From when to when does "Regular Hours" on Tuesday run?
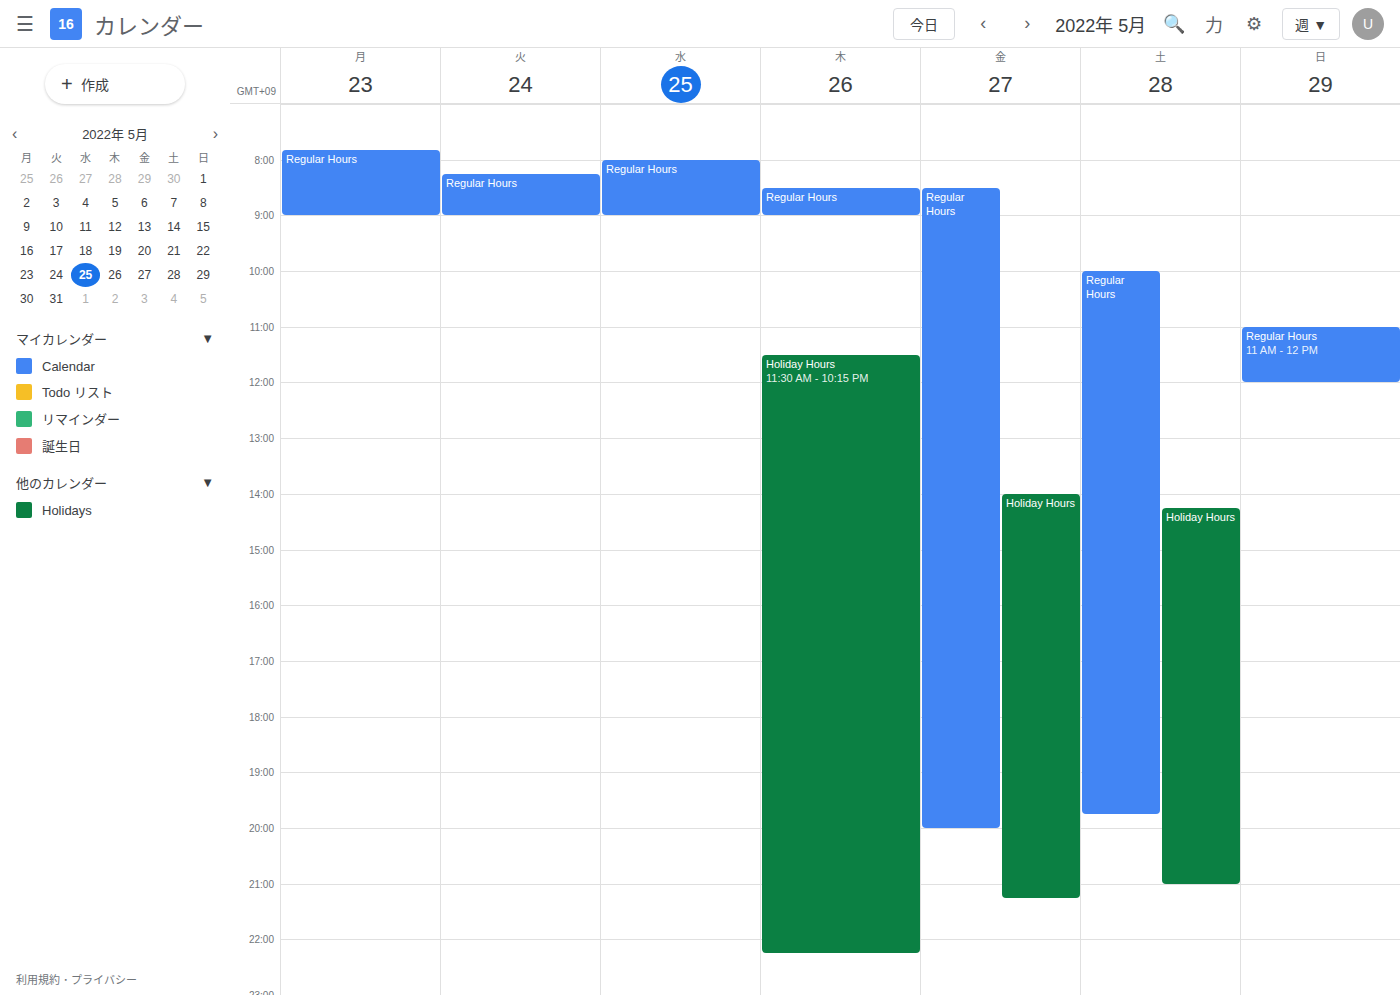
8:15 AM to 9:00 AM